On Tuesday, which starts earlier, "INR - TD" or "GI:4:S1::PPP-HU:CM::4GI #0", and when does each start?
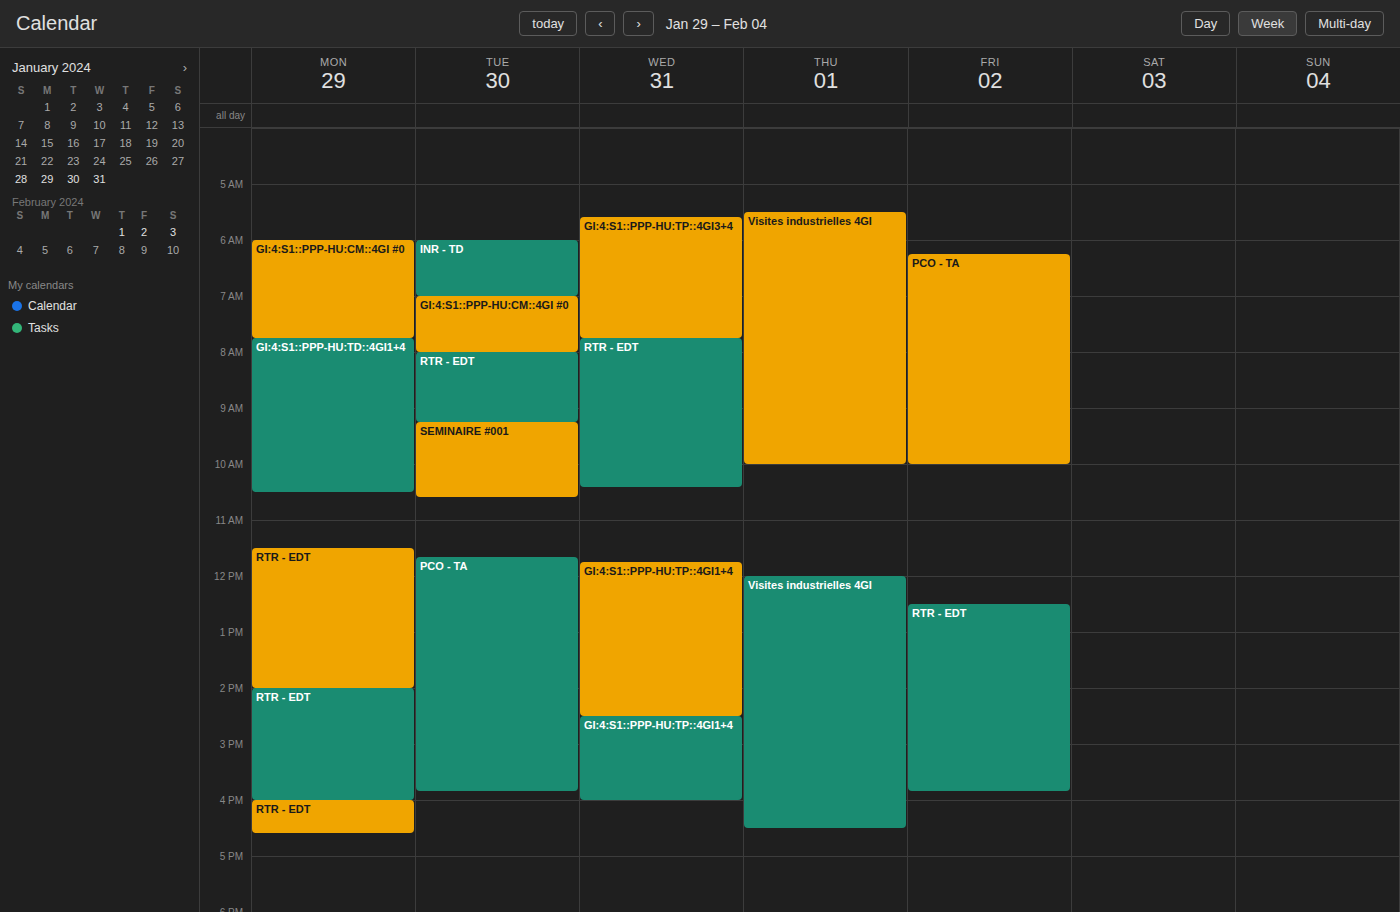
"INR - TD" 06:00; "GI:4:S1::PPP-HU:CM::4GI #0" 07:00.